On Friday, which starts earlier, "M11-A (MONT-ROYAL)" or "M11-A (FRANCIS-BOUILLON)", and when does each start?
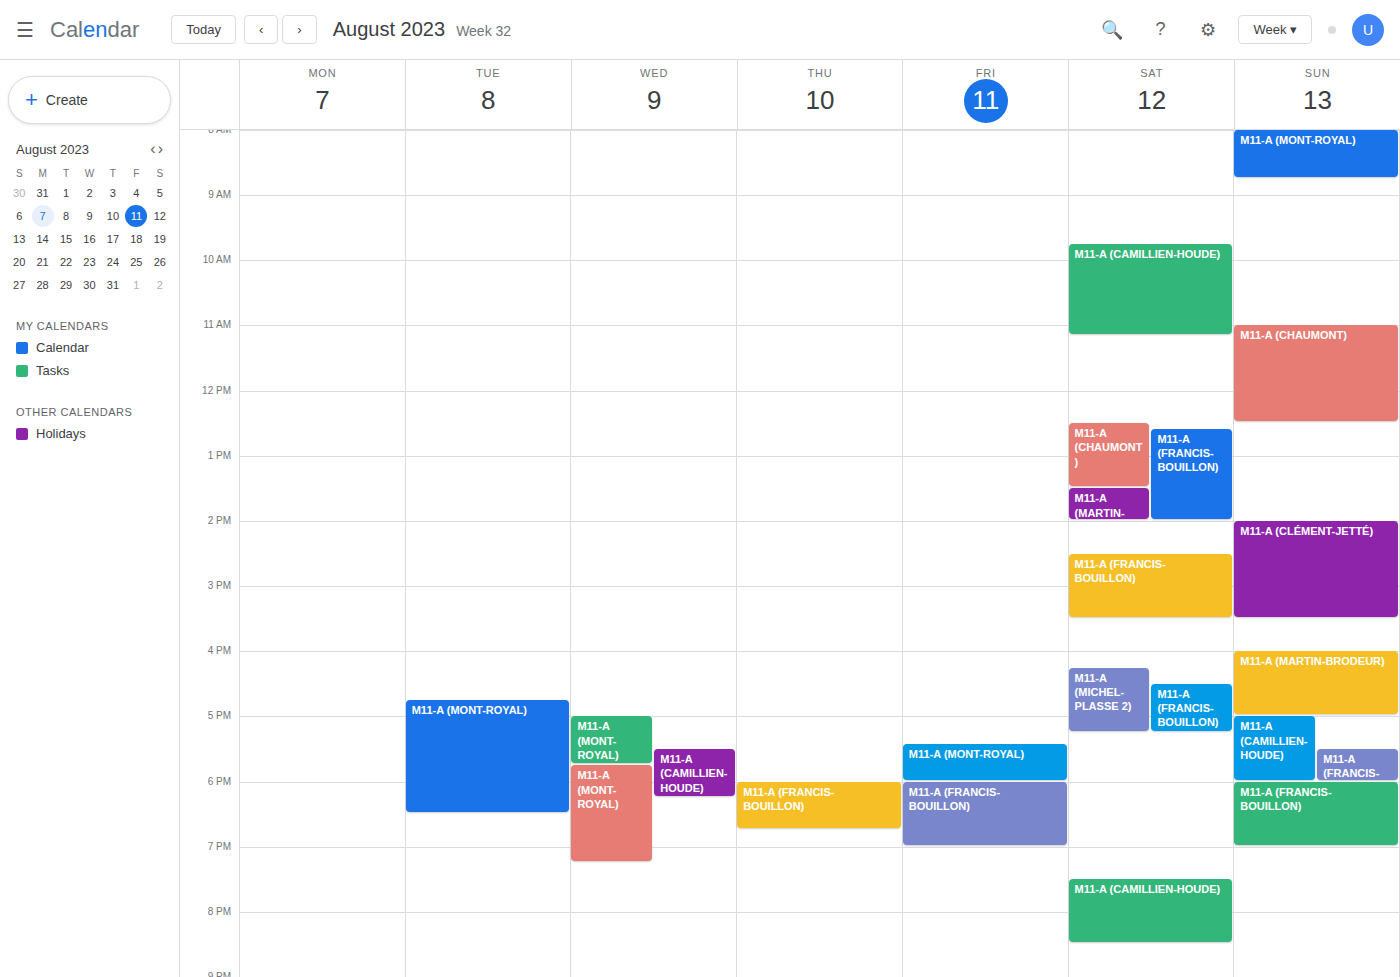
"M11-A (MONT-ROYAL)" 5:25 PM; "M11-A (FRANCIS-BOUILLON)" 6:00 PM.